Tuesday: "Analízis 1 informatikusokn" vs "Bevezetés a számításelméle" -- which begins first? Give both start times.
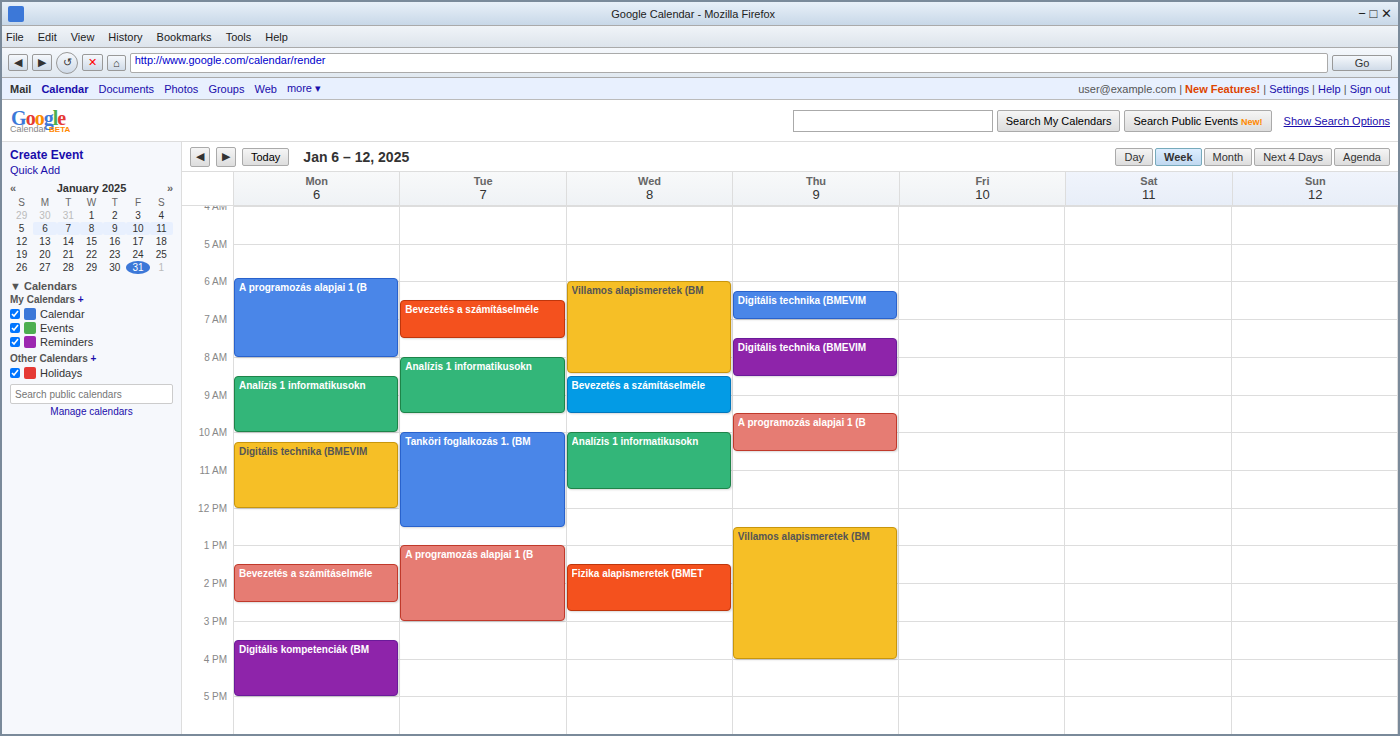
"Bevezetés a számításelméle" 6:30 AM; "Analízis 1 informatikusokn" 8:00 AM.